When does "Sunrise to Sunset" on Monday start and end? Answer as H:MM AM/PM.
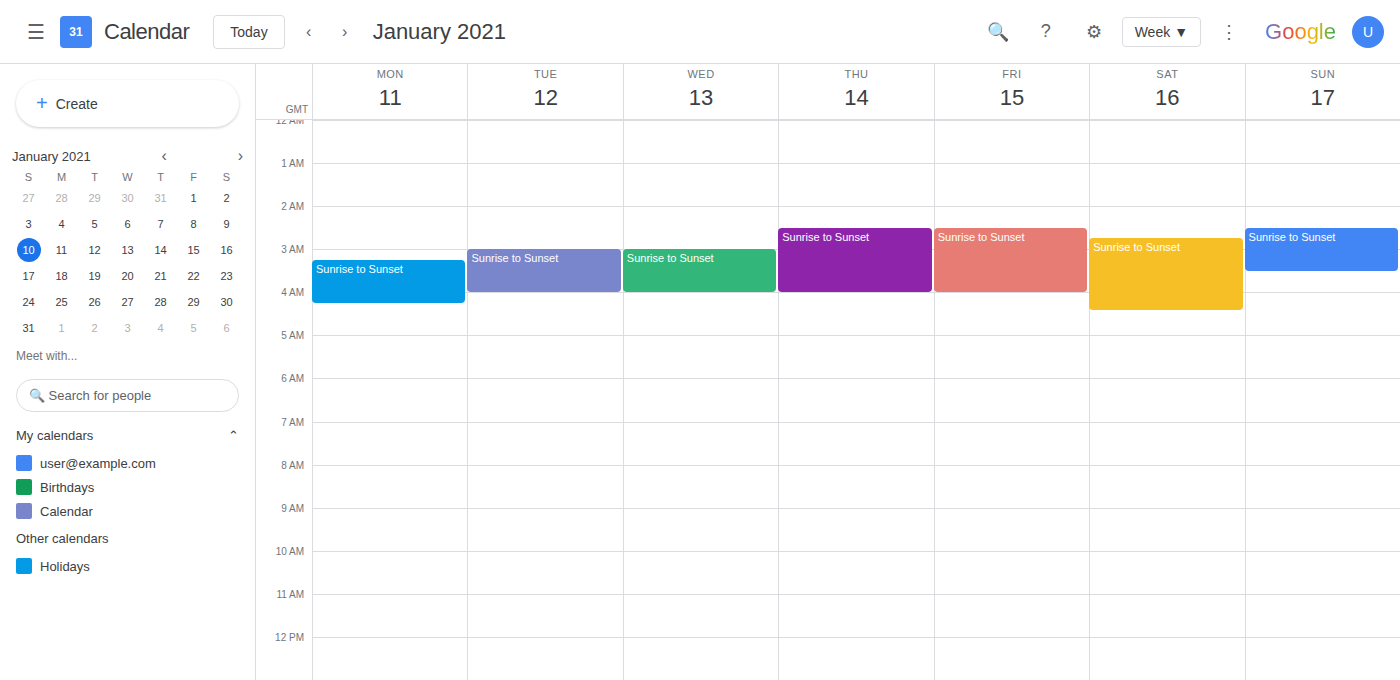
3:15 AM to 4:15 AM